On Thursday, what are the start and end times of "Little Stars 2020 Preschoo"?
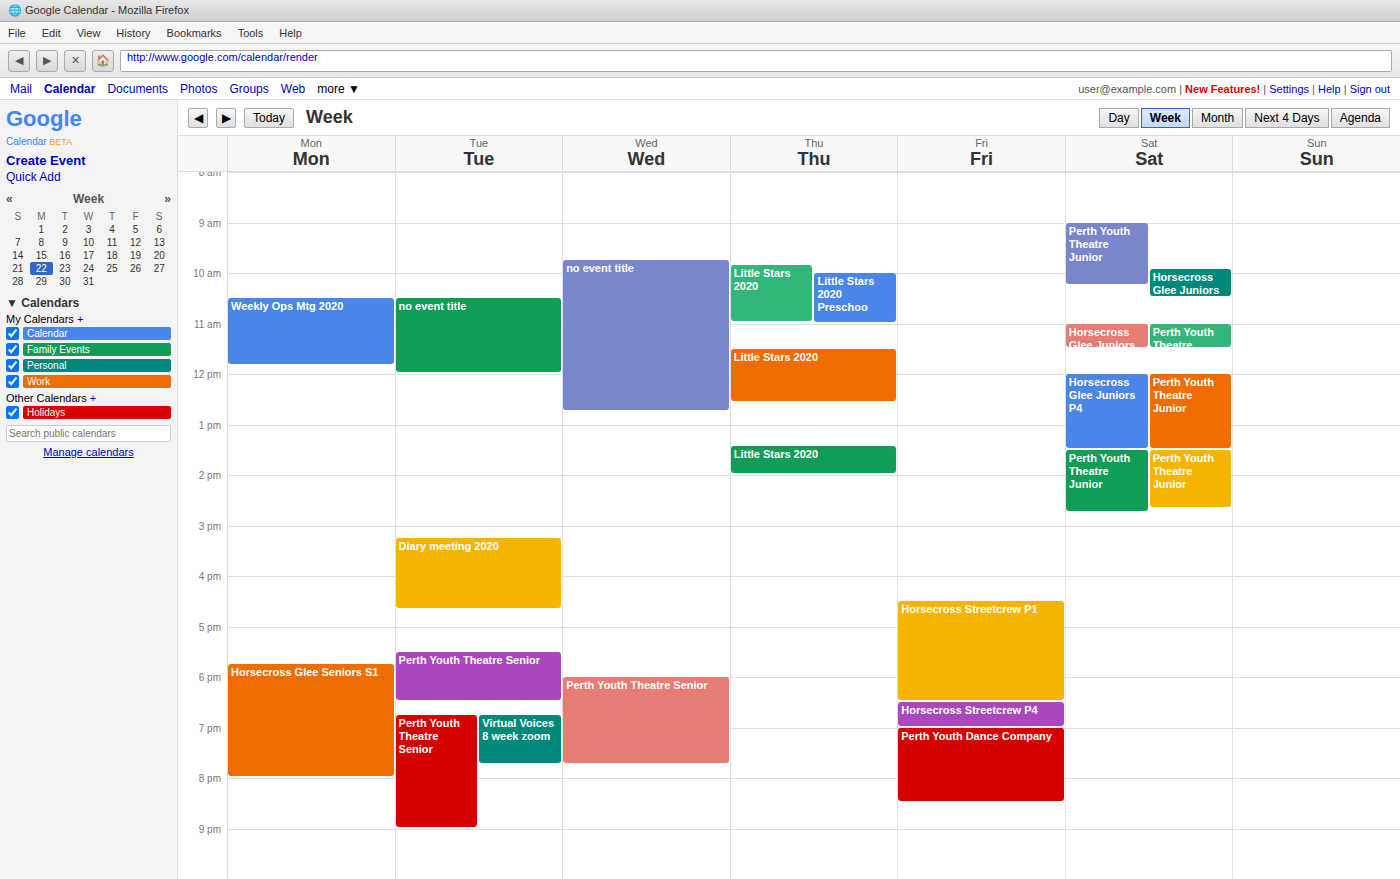
10:00 AM to 11:00 AM